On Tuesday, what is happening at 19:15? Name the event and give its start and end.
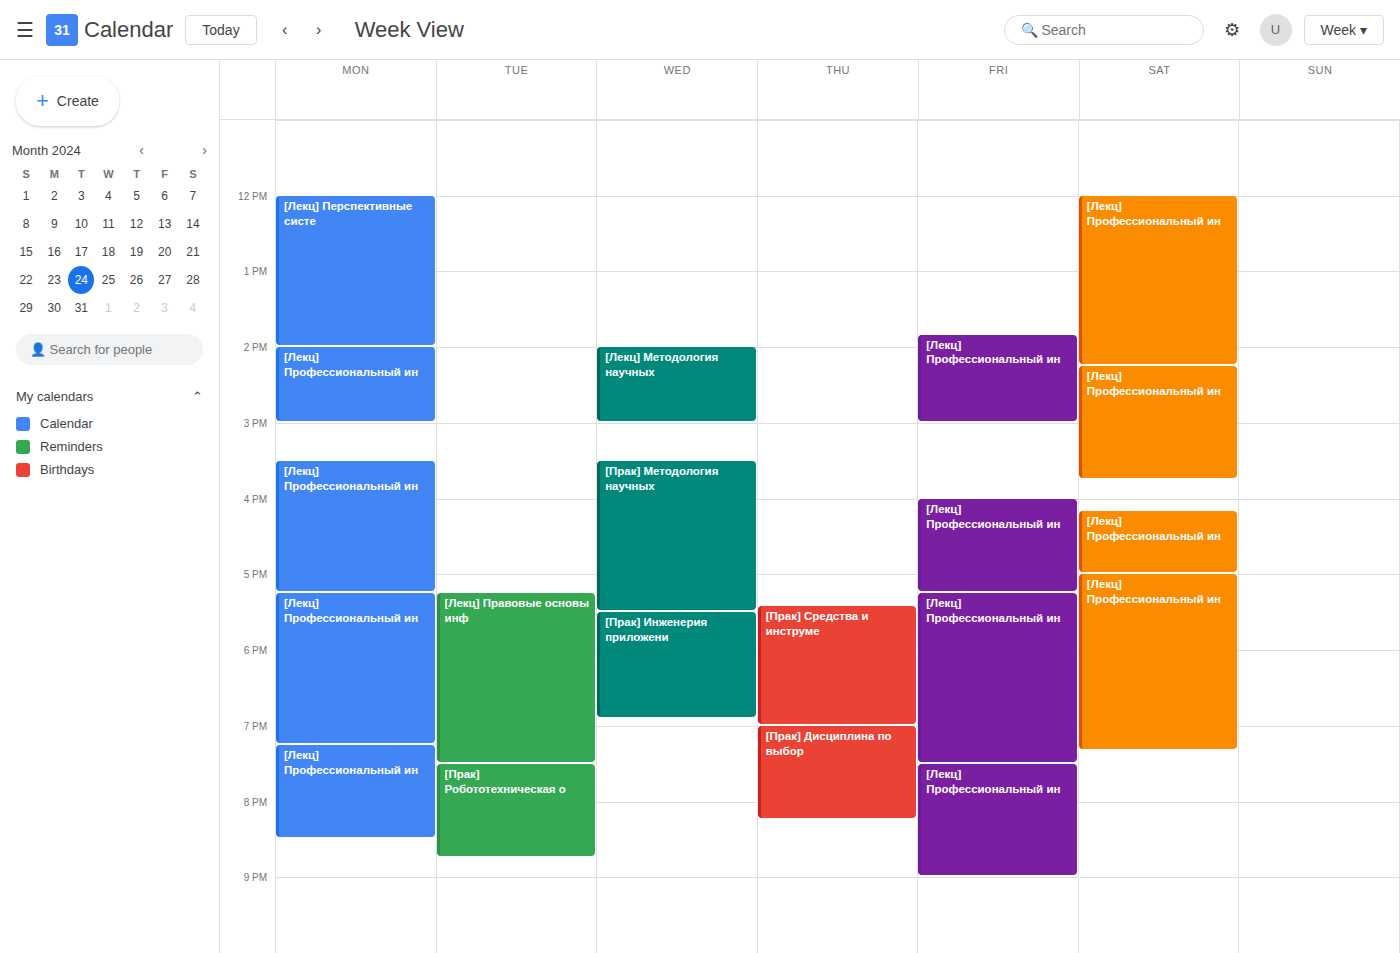
"[Лекц] Правовые основы инф", 17:15 to 19:30